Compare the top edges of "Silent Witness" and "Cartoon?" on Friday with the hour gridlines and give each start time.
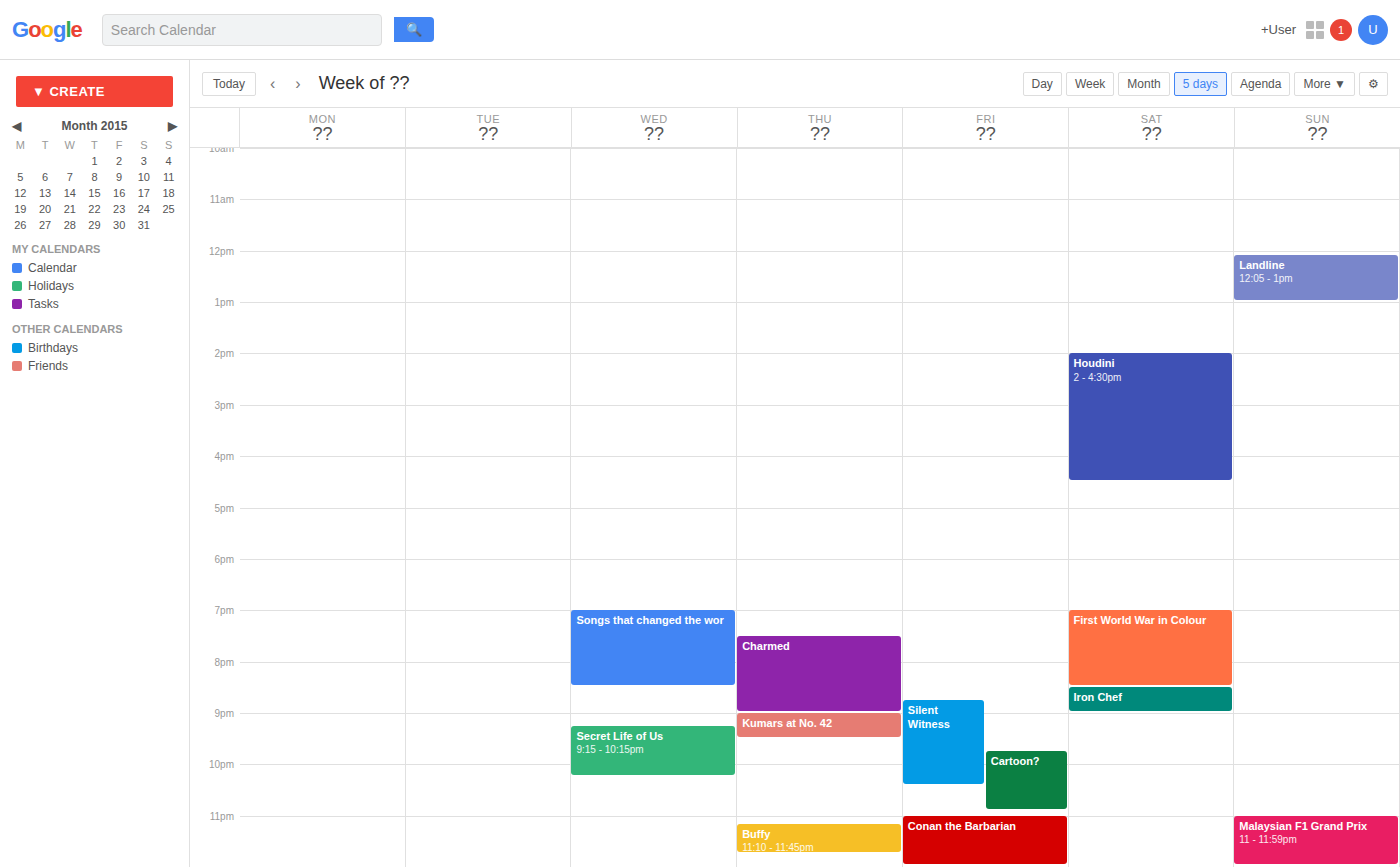
"Silent Witness": 8:45 PM, neither: three quarters of the way from the 8 PM line to the 9 PM line. "Cartoon?": 9:45 PM, neither: three quarters of the way from the 9 PM line to the 10 PM line.